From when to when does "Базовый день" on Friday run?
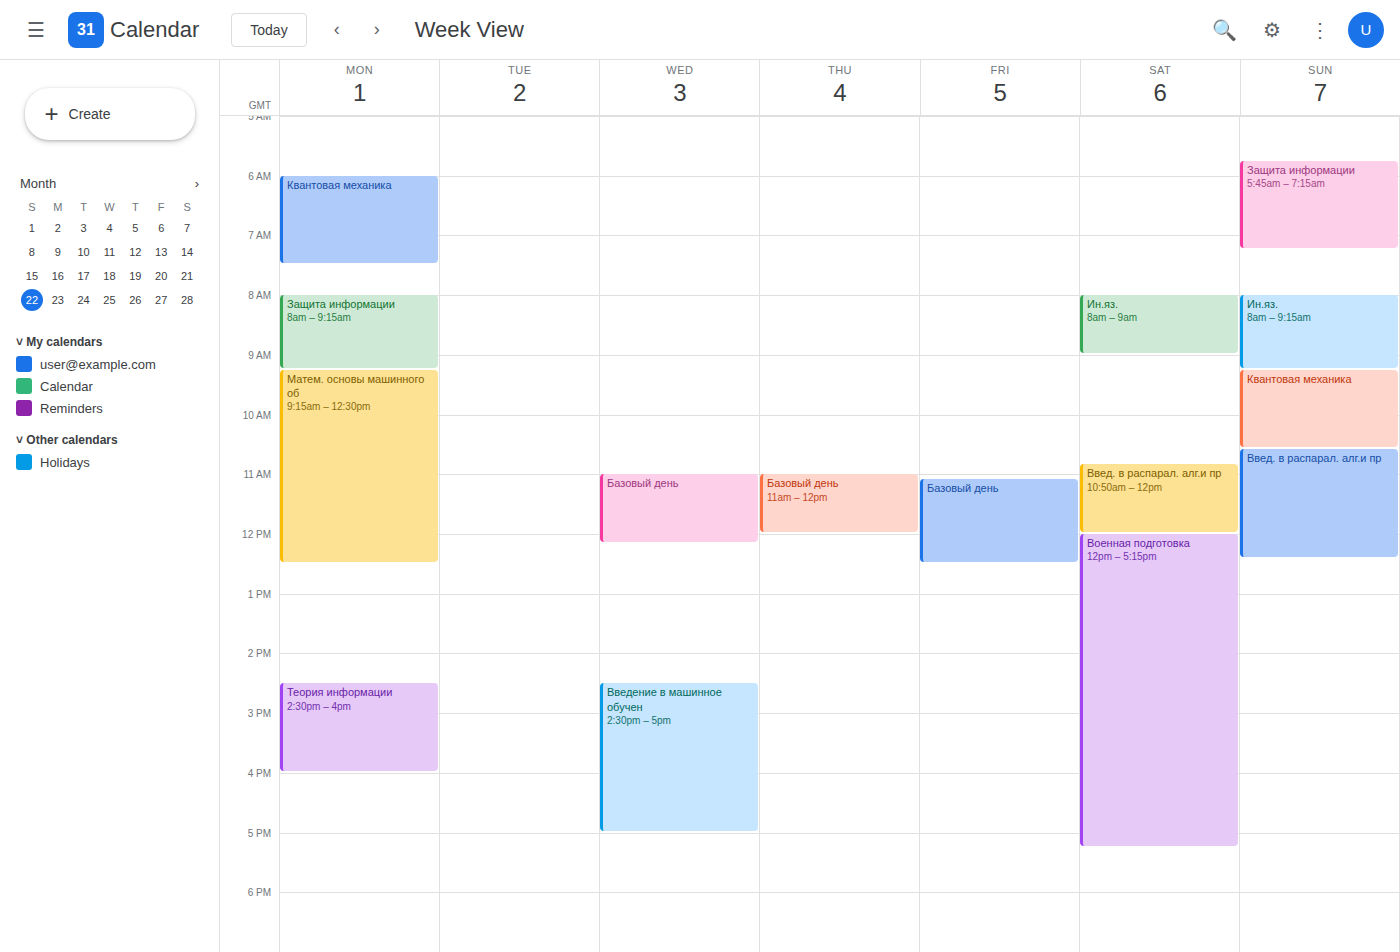
11:05 to 12:30